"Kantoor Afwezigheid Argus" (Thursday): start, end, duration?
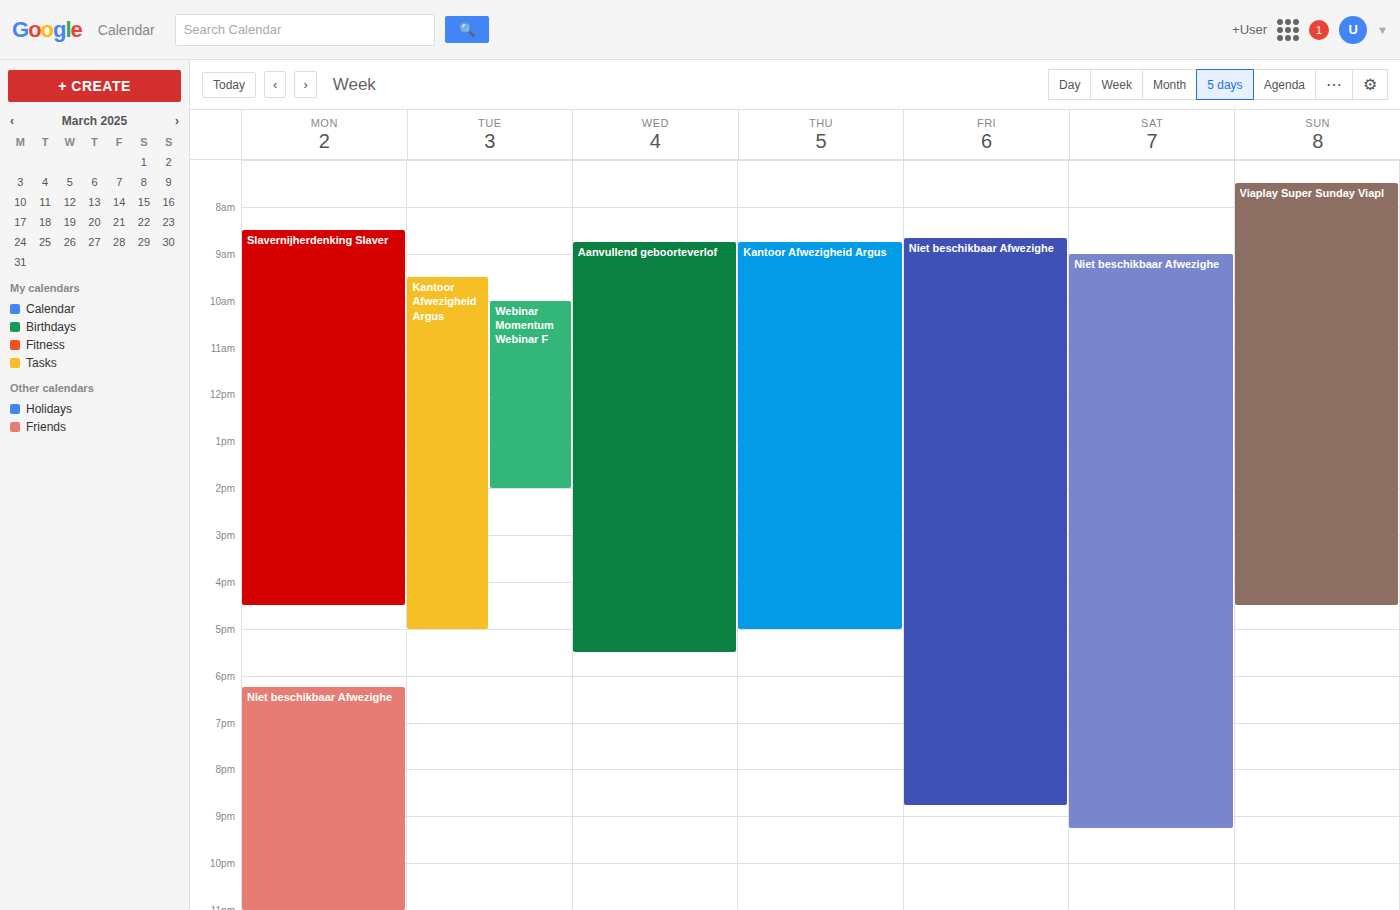
8:45 AM to 5:00 PM, 8 hours 15 minutes